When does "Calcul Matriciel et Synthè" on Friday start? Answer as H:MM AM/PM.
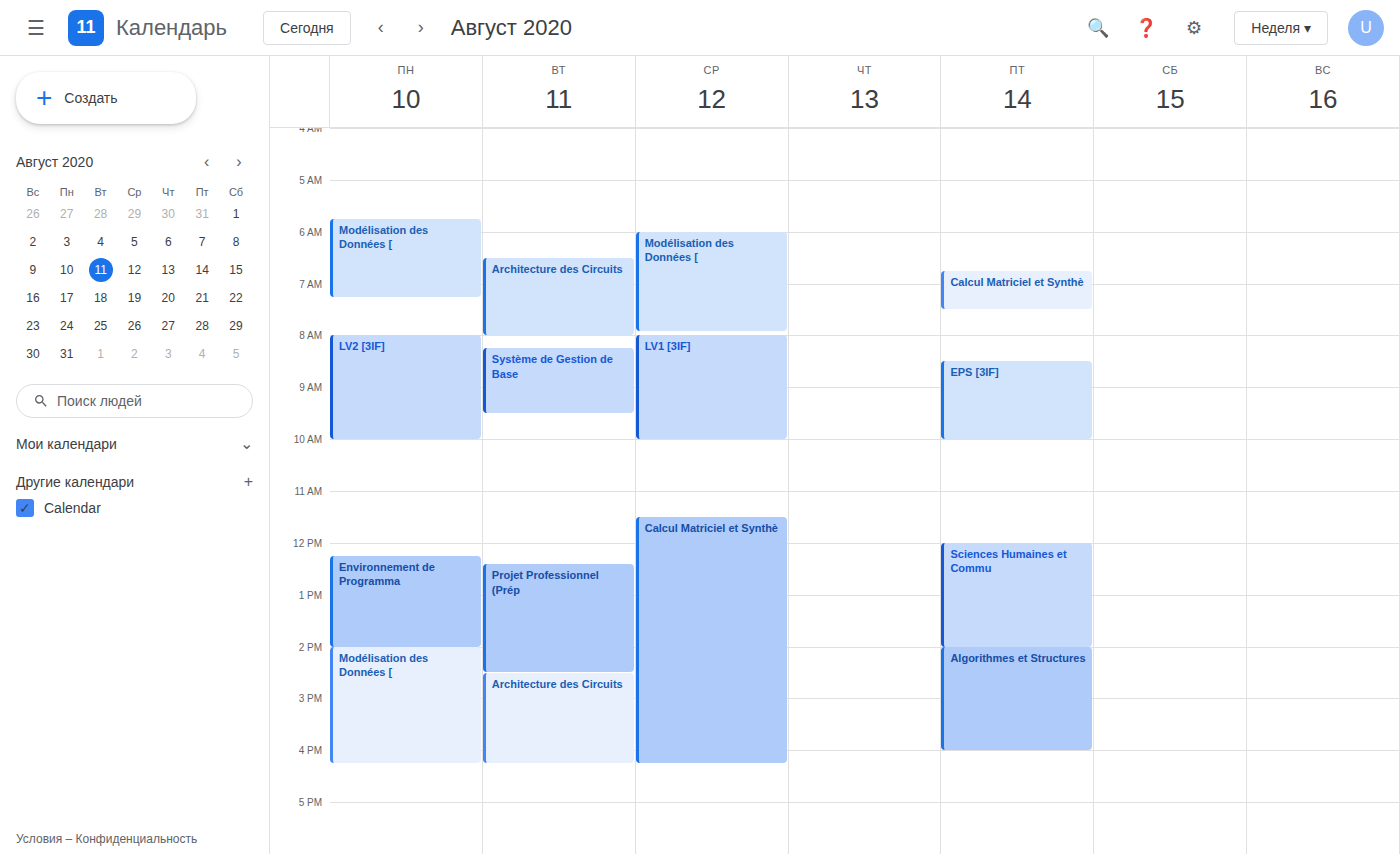
6:45 AM